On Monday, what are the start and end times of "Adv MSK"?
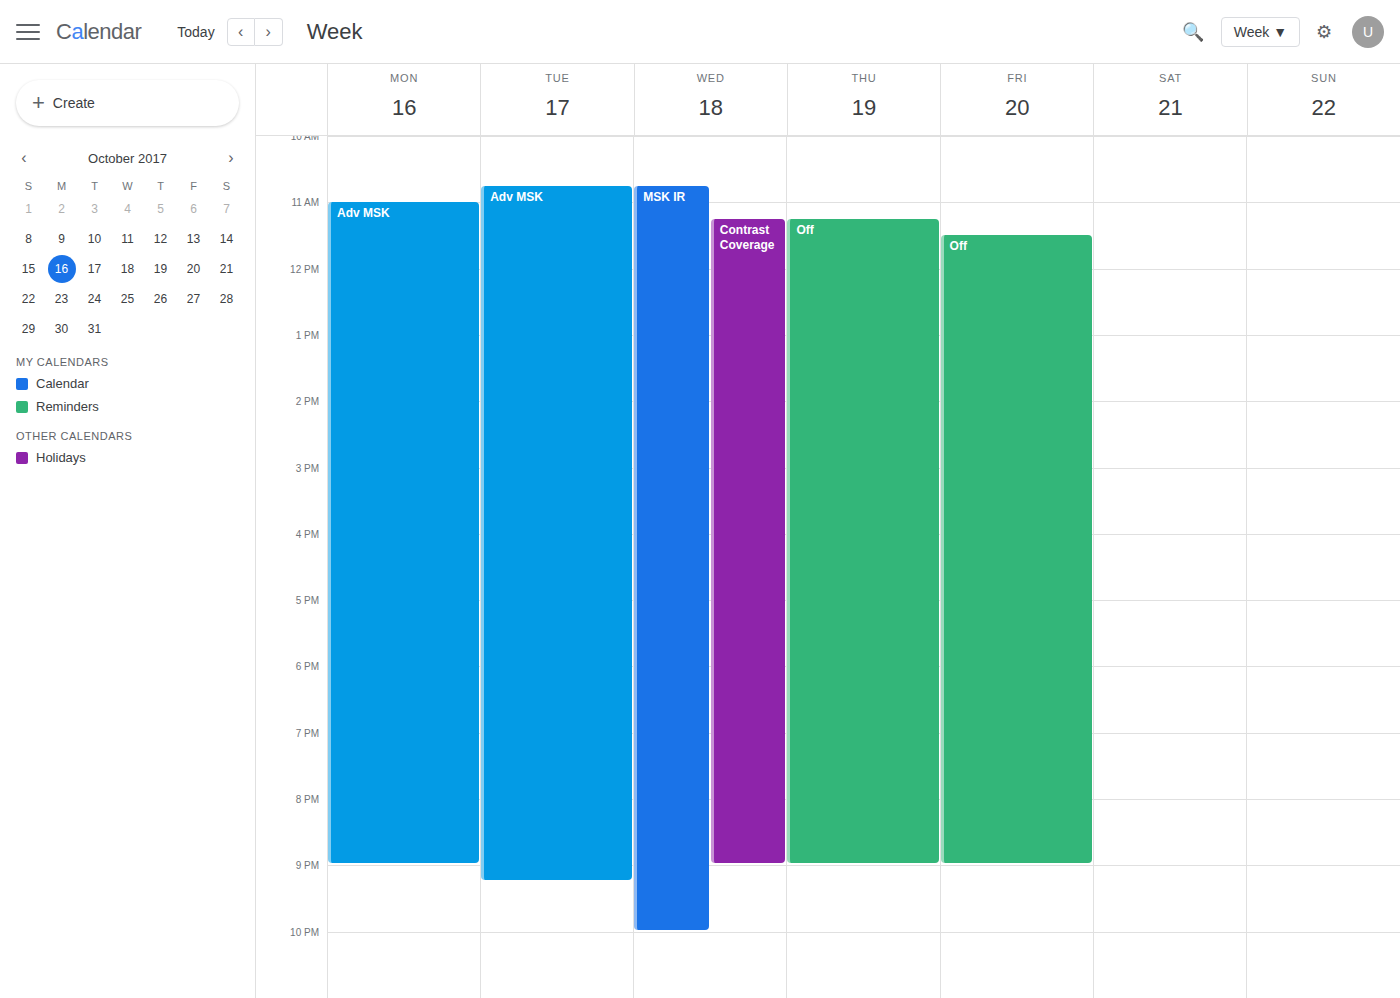
11:00 to 21:00